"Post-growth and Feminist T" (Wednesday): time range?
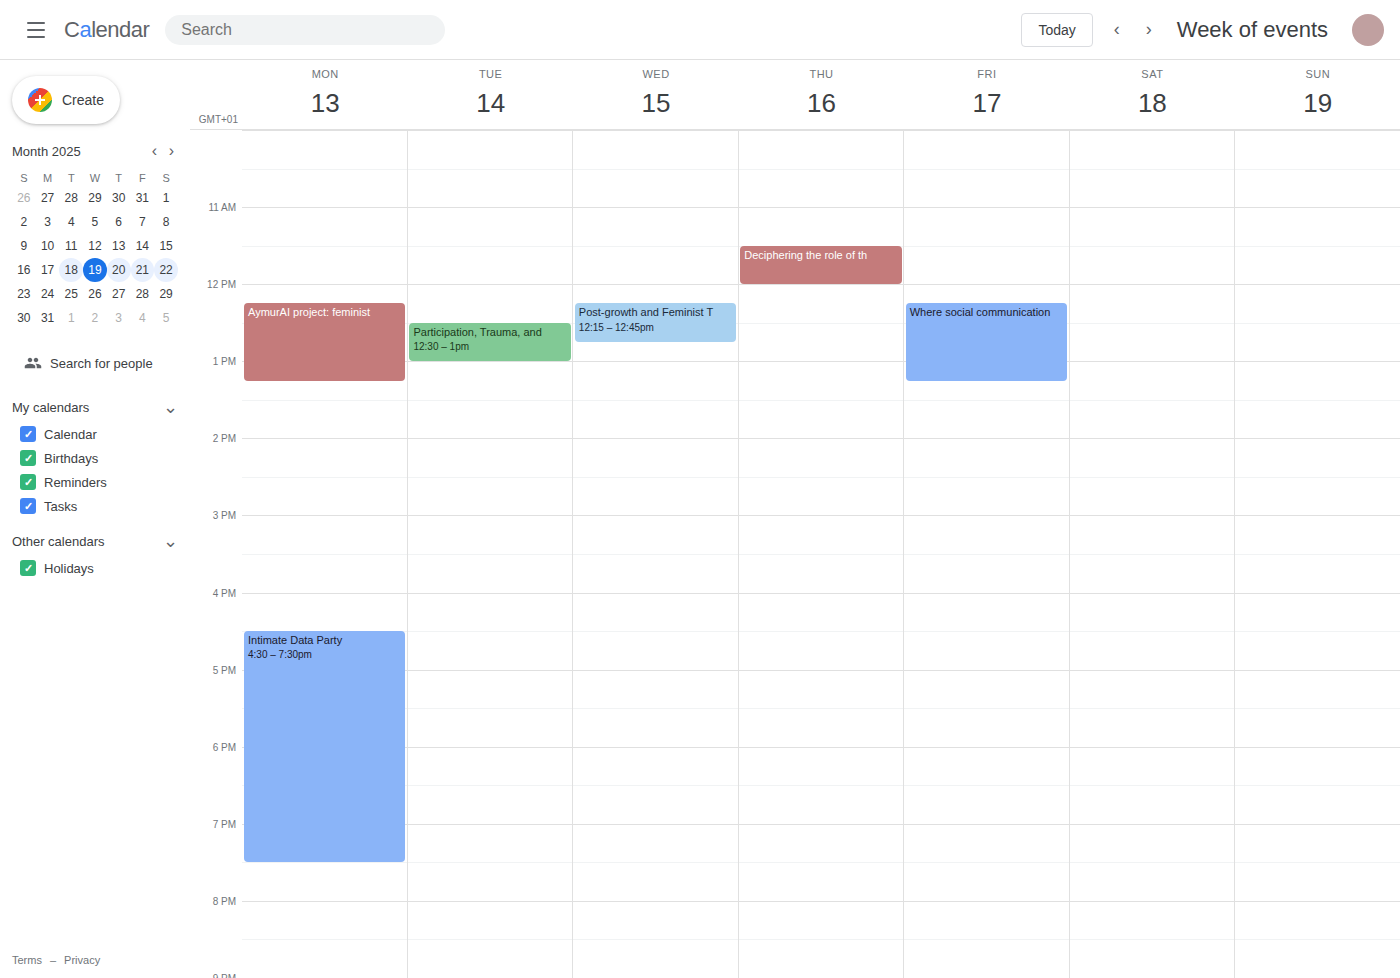
12:15 PM to 12:45 PM